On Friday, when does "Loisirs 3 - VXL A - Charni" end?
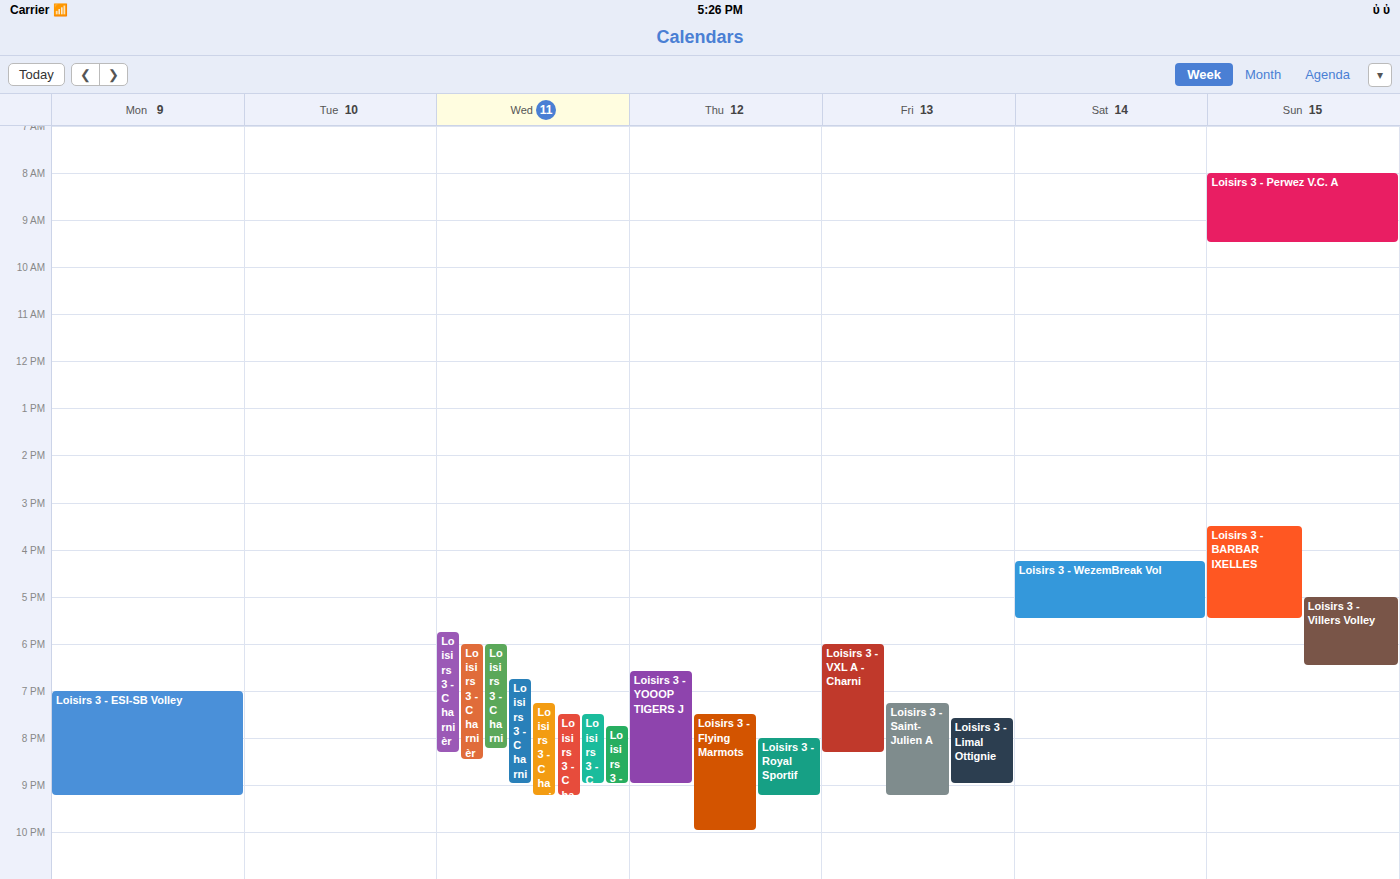
8:20 PM